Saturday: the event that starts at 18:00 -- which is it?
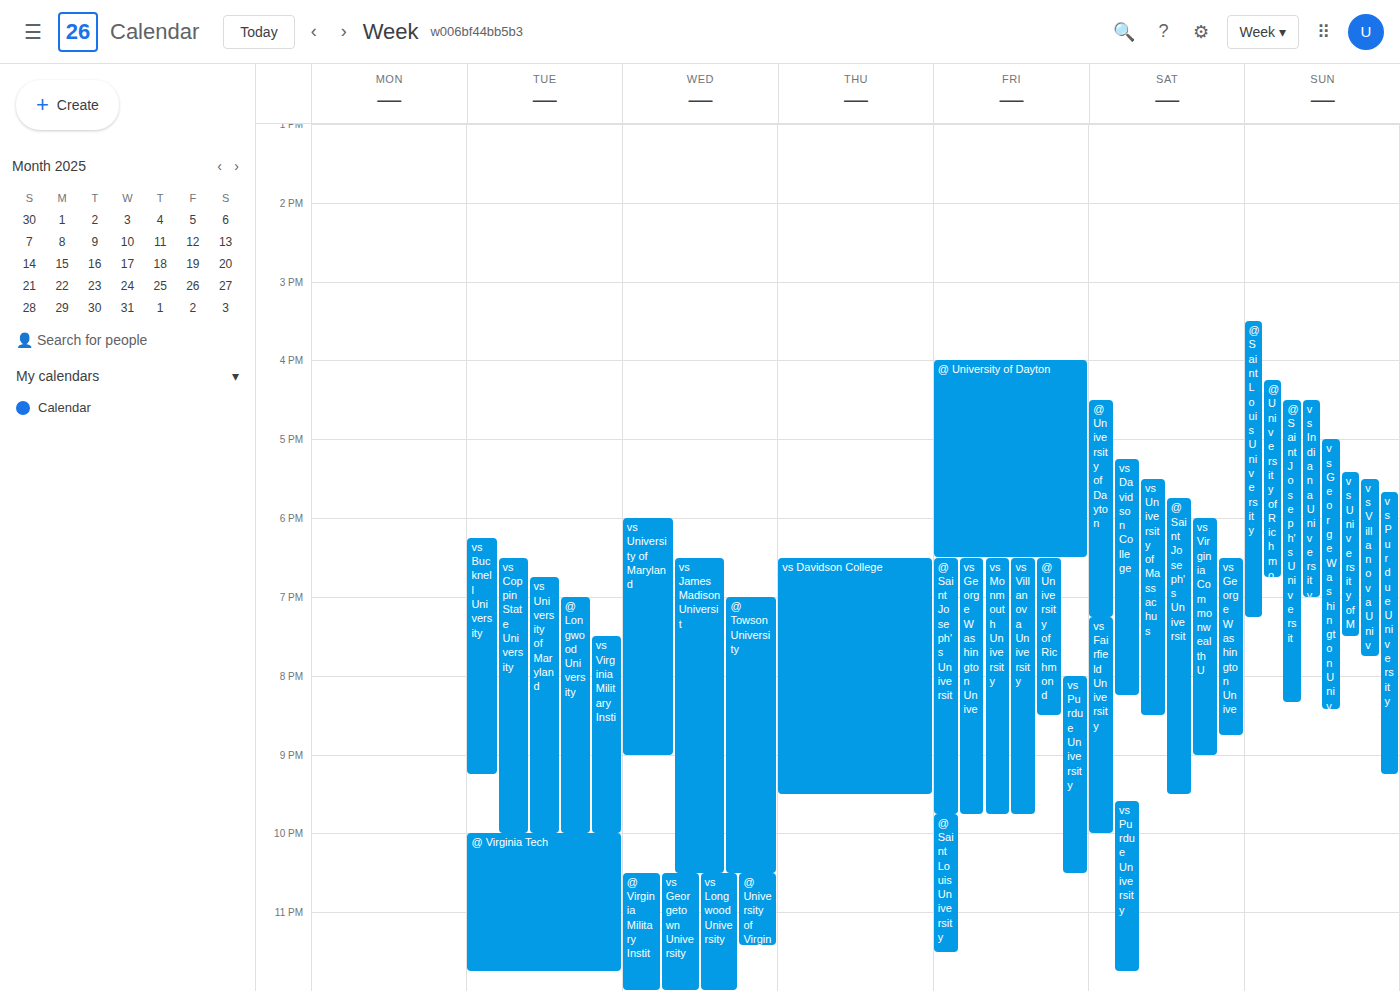
"vs Virginia Commonwealth U"